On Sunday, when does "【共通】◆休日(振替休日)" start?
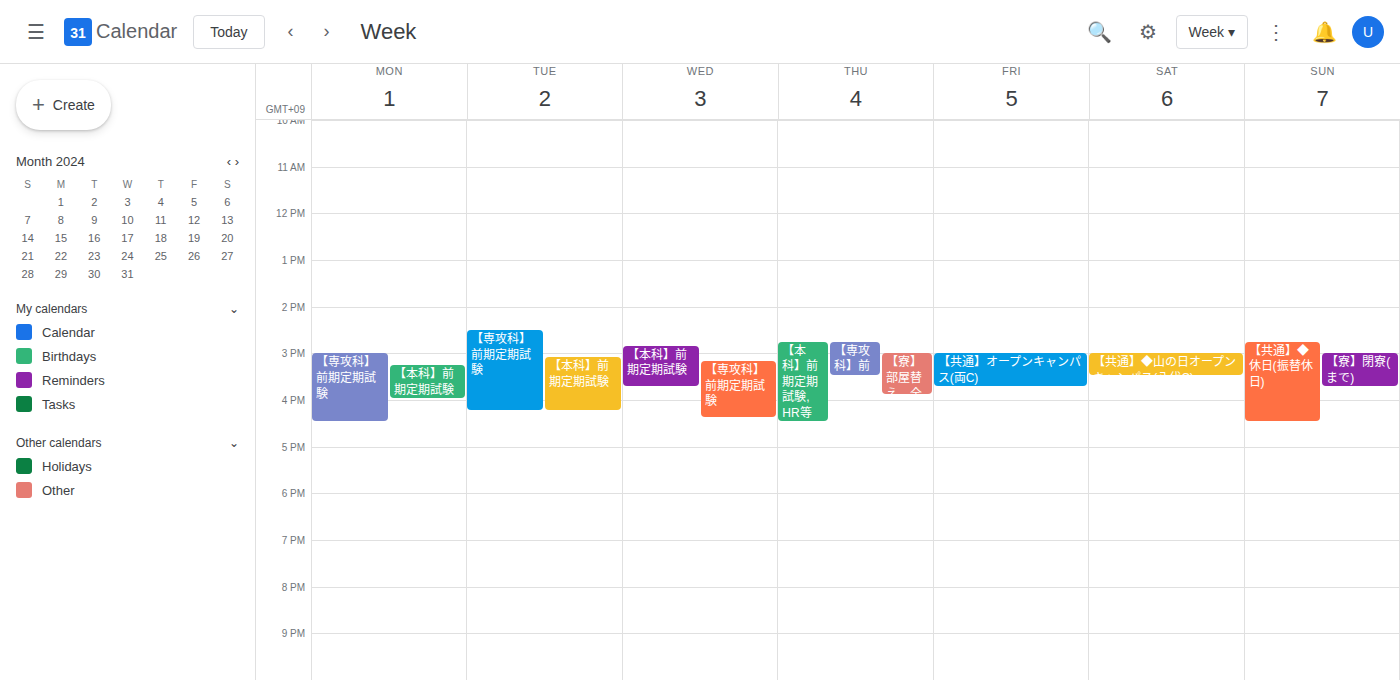
2:45 PM